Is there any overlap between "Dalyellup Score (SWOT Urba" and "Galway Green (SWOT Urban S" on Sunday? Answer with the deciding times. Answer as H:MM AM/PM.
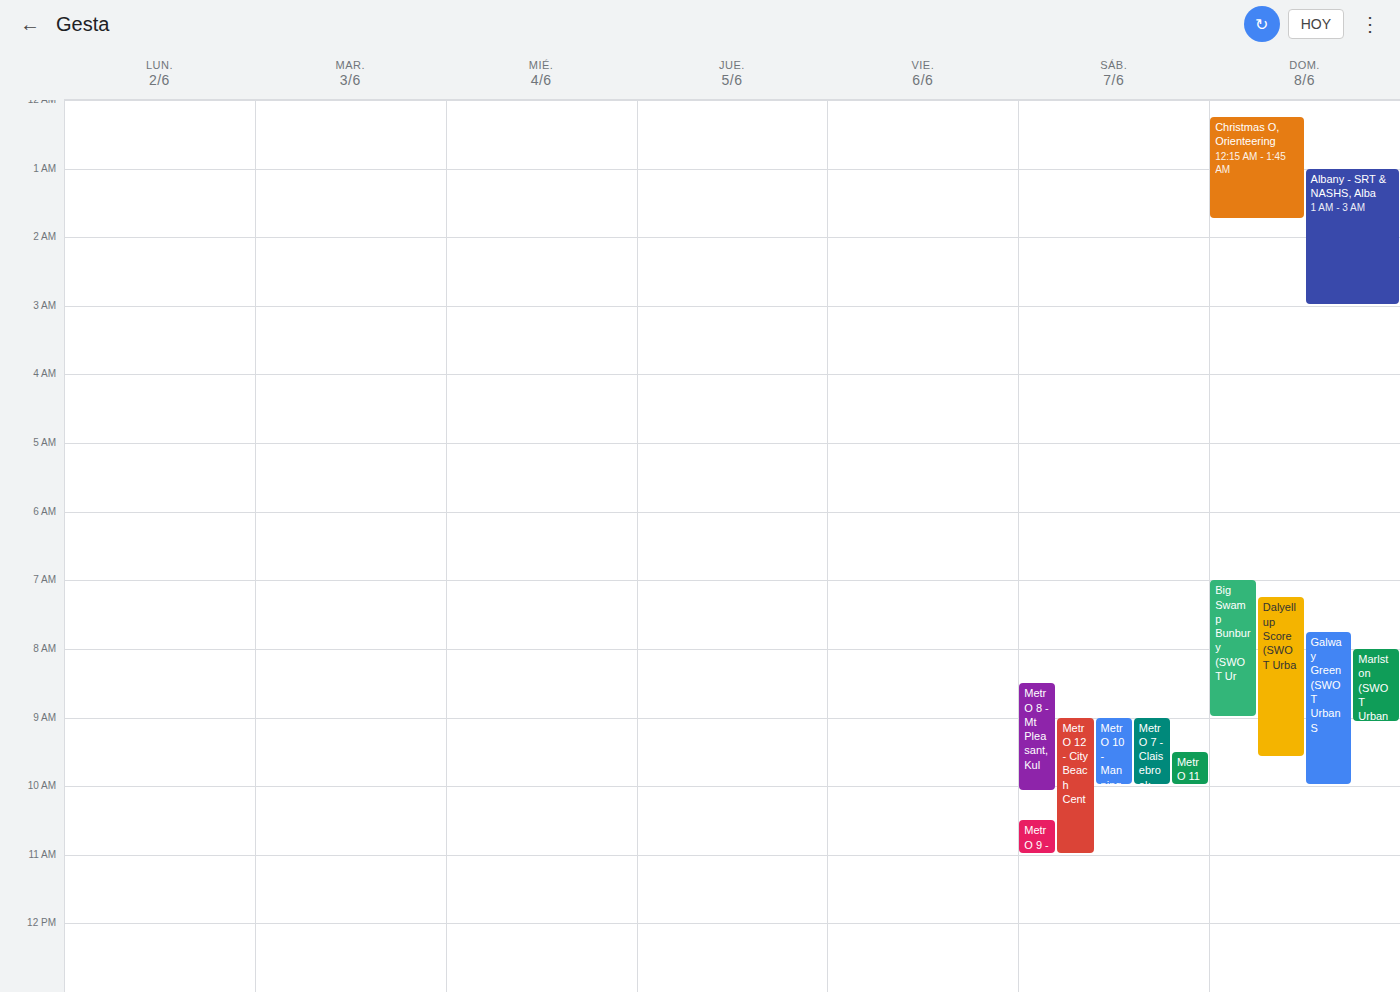
"Galway Green (SWOT Urban S" starts at 7:45 AM, before "Dalyellup Score (SWOT Urba" ends at 9:35 AM -- they overlap.